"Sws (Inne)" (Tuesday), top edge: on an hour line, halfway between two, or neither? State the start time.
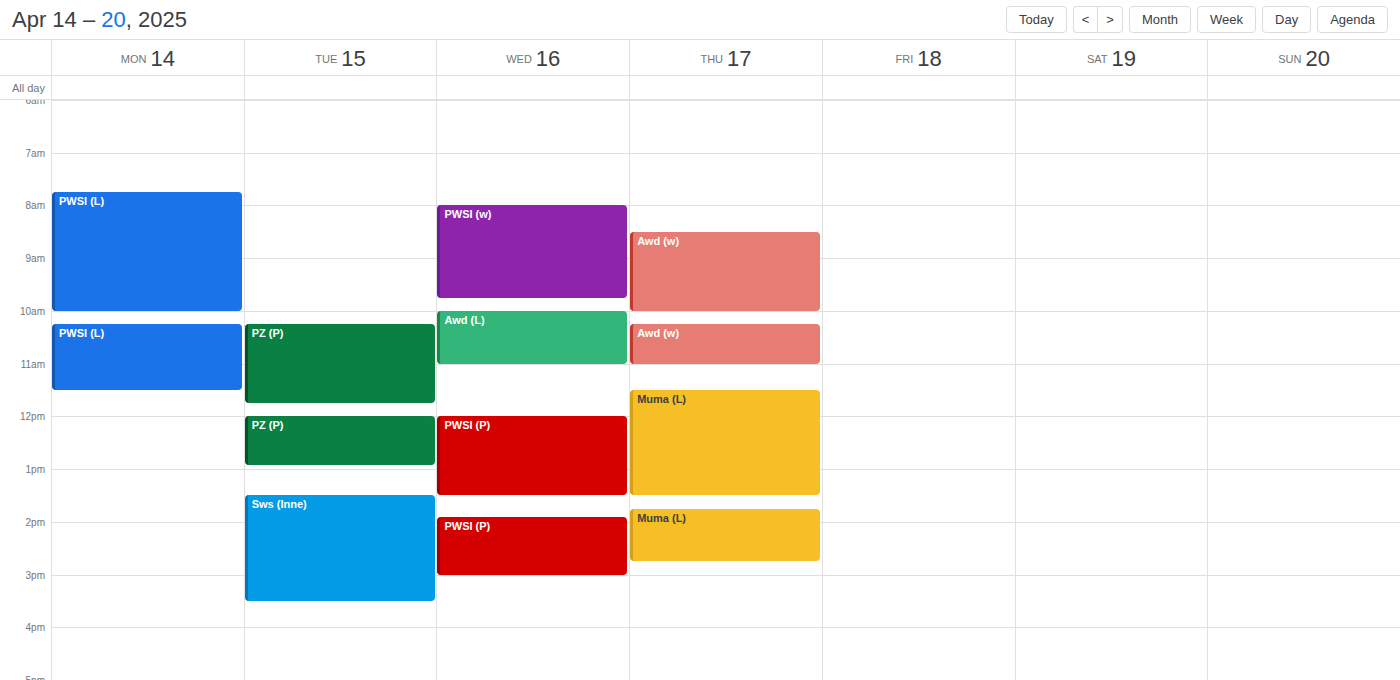
1:30 PM -- halfway between the 1 PM and 2 PM lines.